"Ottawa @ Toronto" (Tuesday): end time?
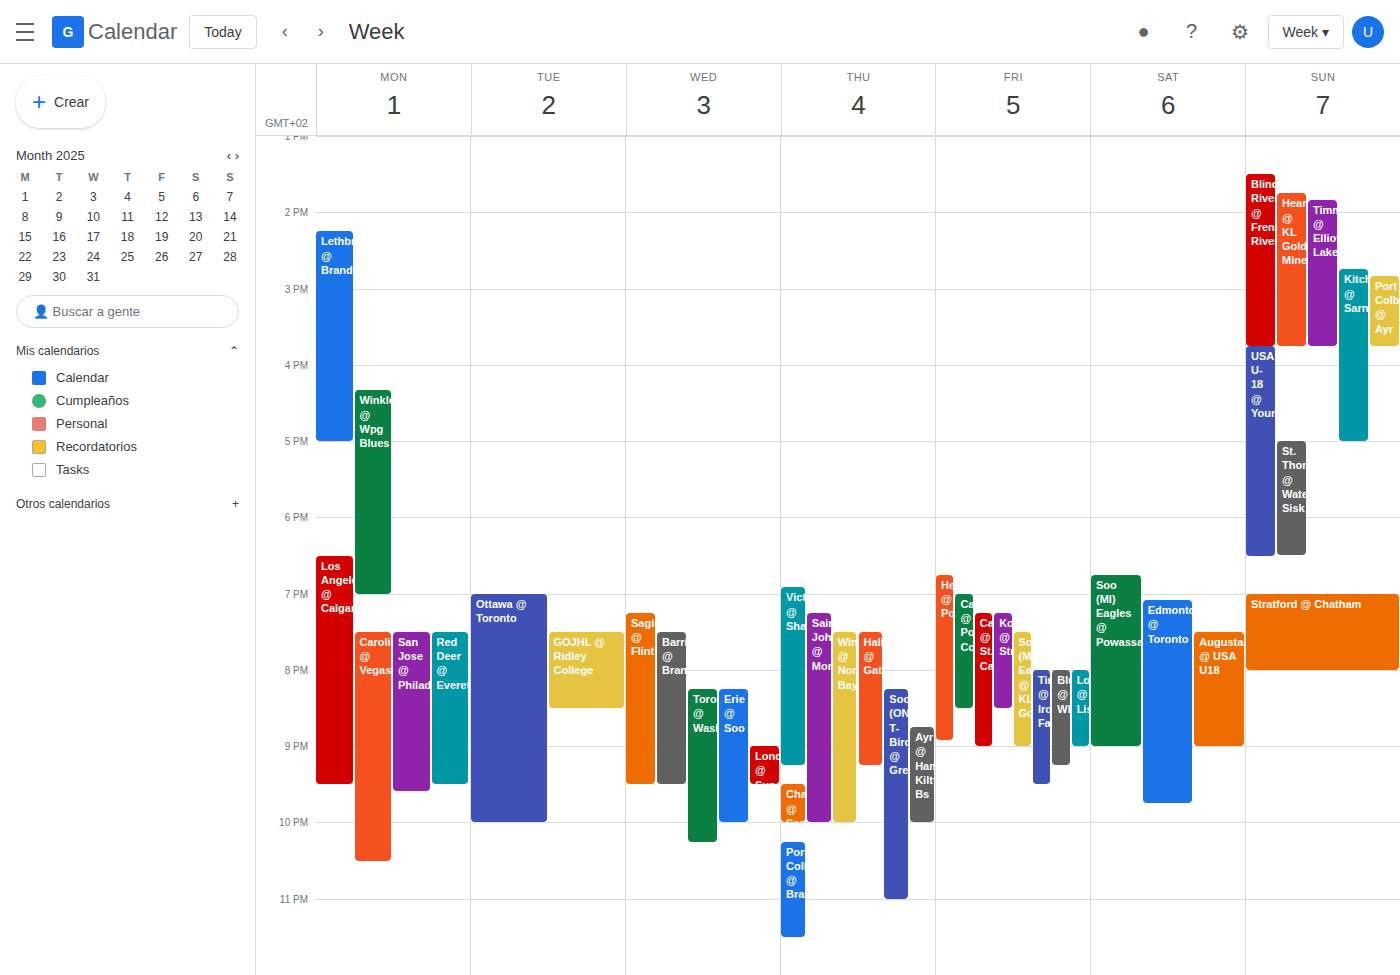
22:00